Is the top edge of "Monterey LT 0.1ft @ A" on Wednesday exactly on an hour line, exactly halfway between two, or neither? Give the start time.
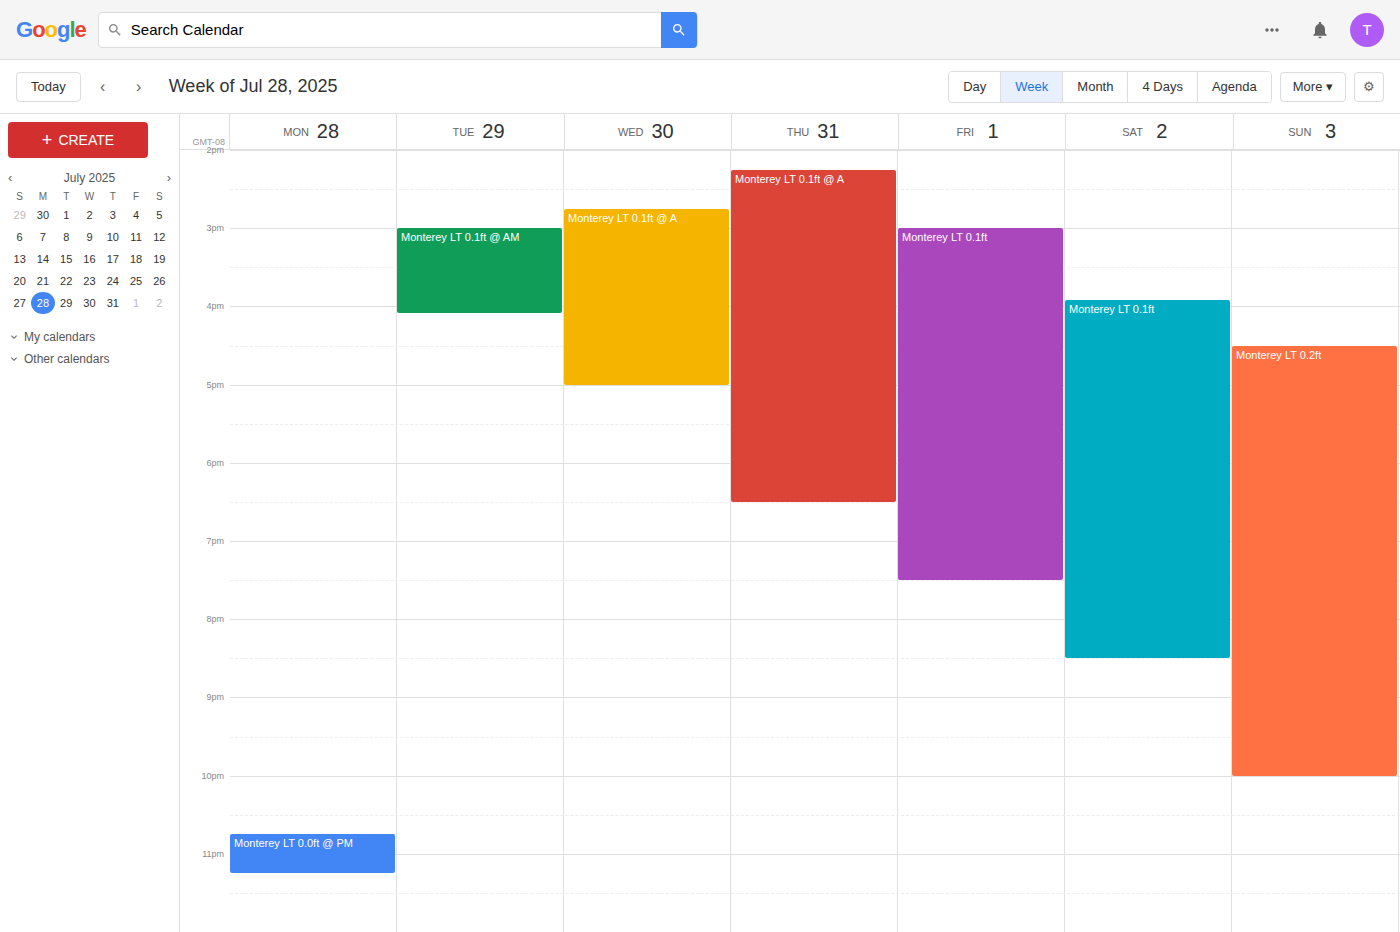
2:45 PM -- neither: three quarters of the way from the 2 PM line to the 3 PM line.